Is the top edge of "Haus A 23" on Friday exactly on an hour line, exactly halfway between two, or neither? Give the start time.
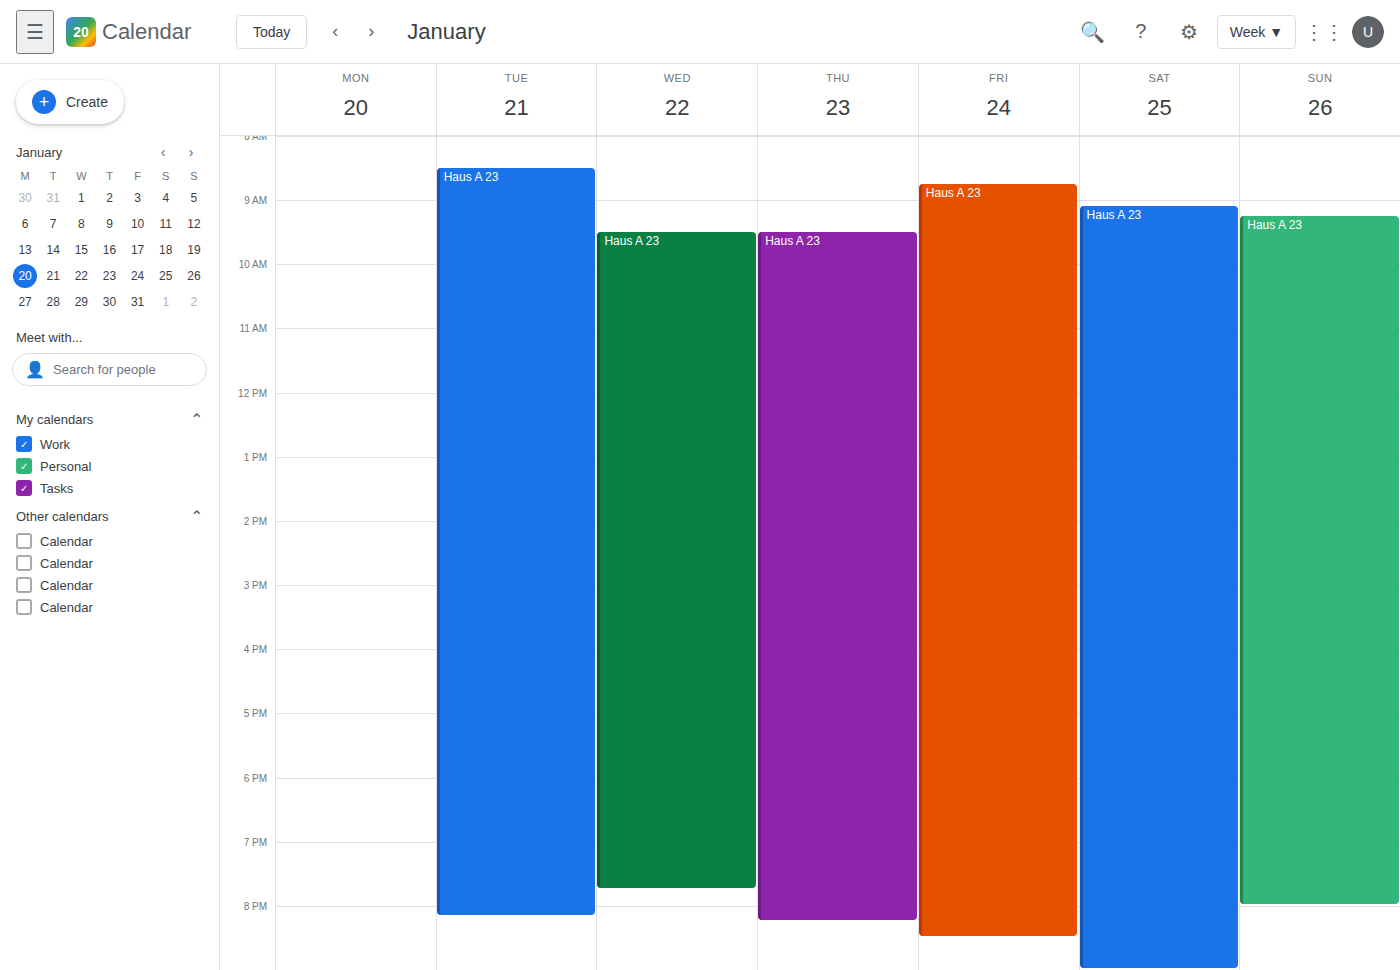
8:45 AM -- neither: three quarters of the way from the 8 AM line to the 9 AM line.